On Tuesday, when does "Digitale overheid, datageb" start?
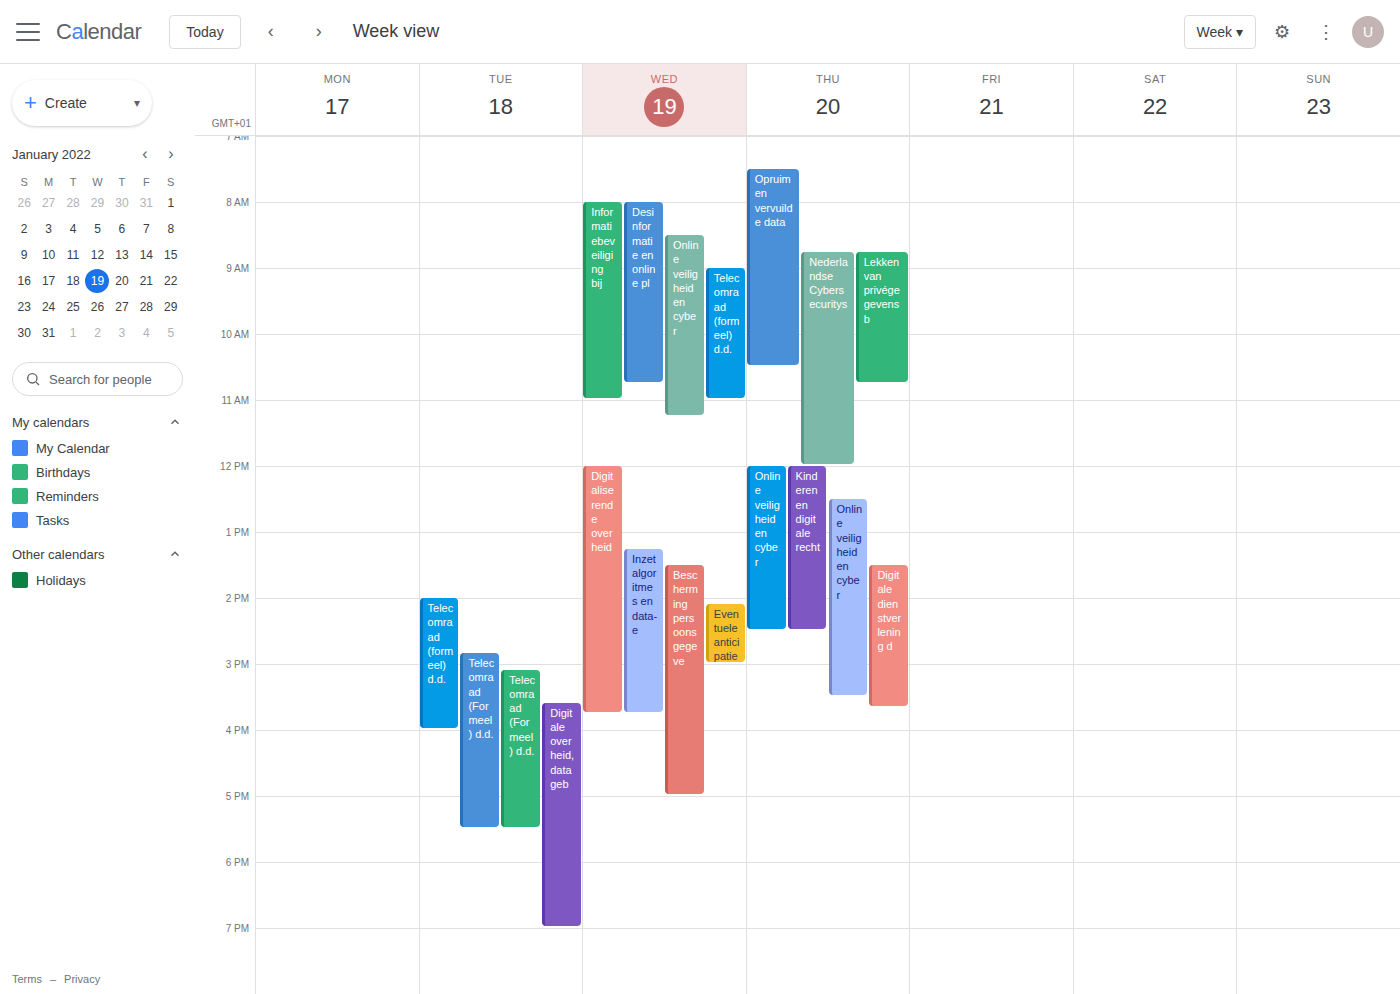
3:35 PM